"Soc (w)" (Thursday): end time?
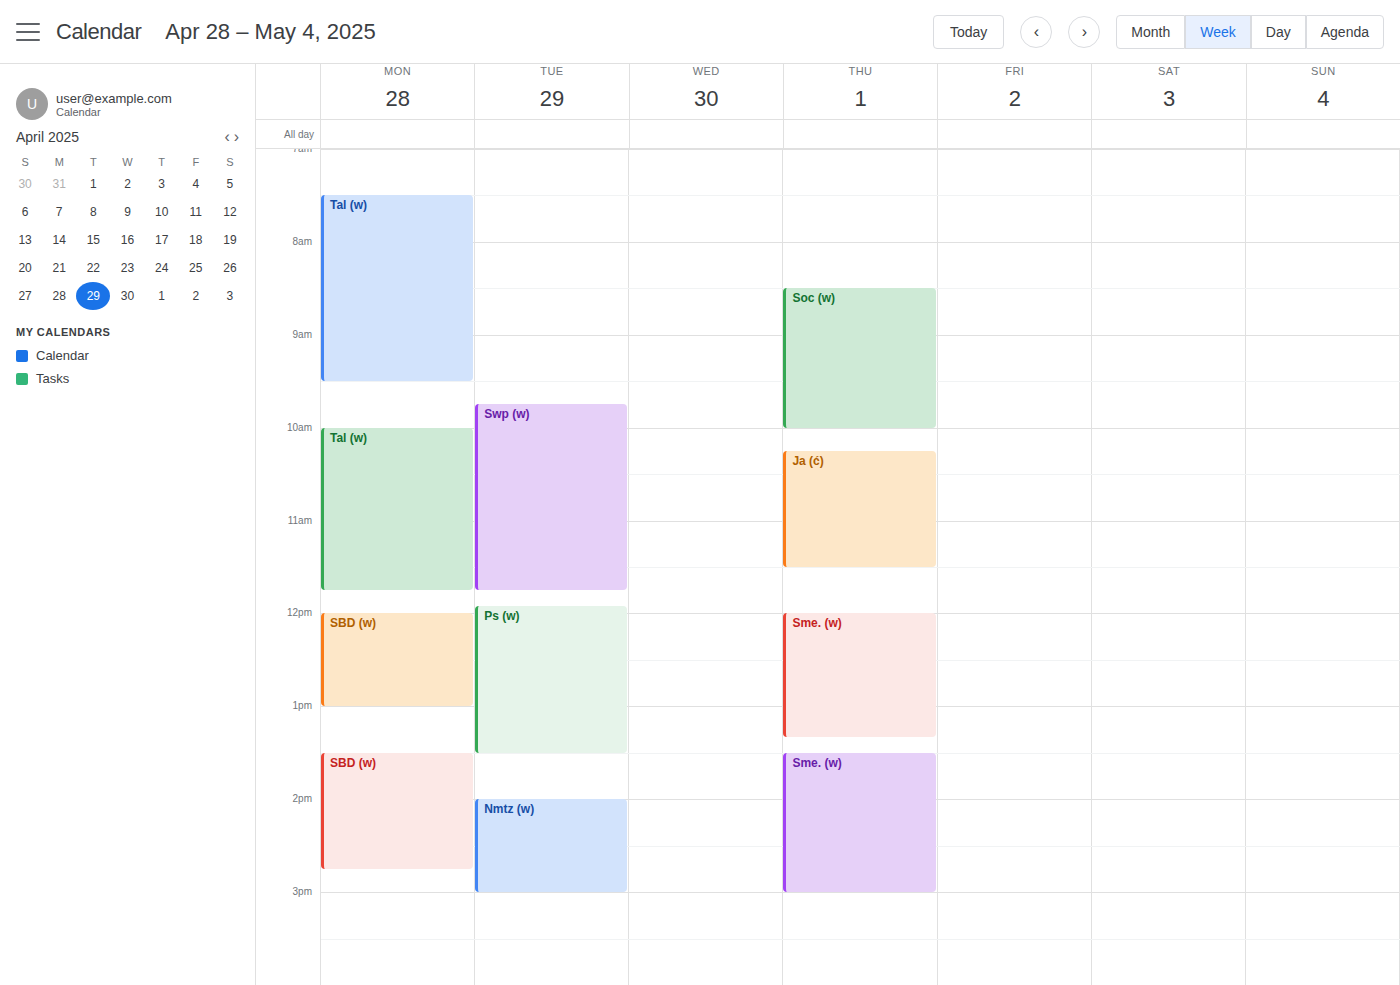
10:00 AM